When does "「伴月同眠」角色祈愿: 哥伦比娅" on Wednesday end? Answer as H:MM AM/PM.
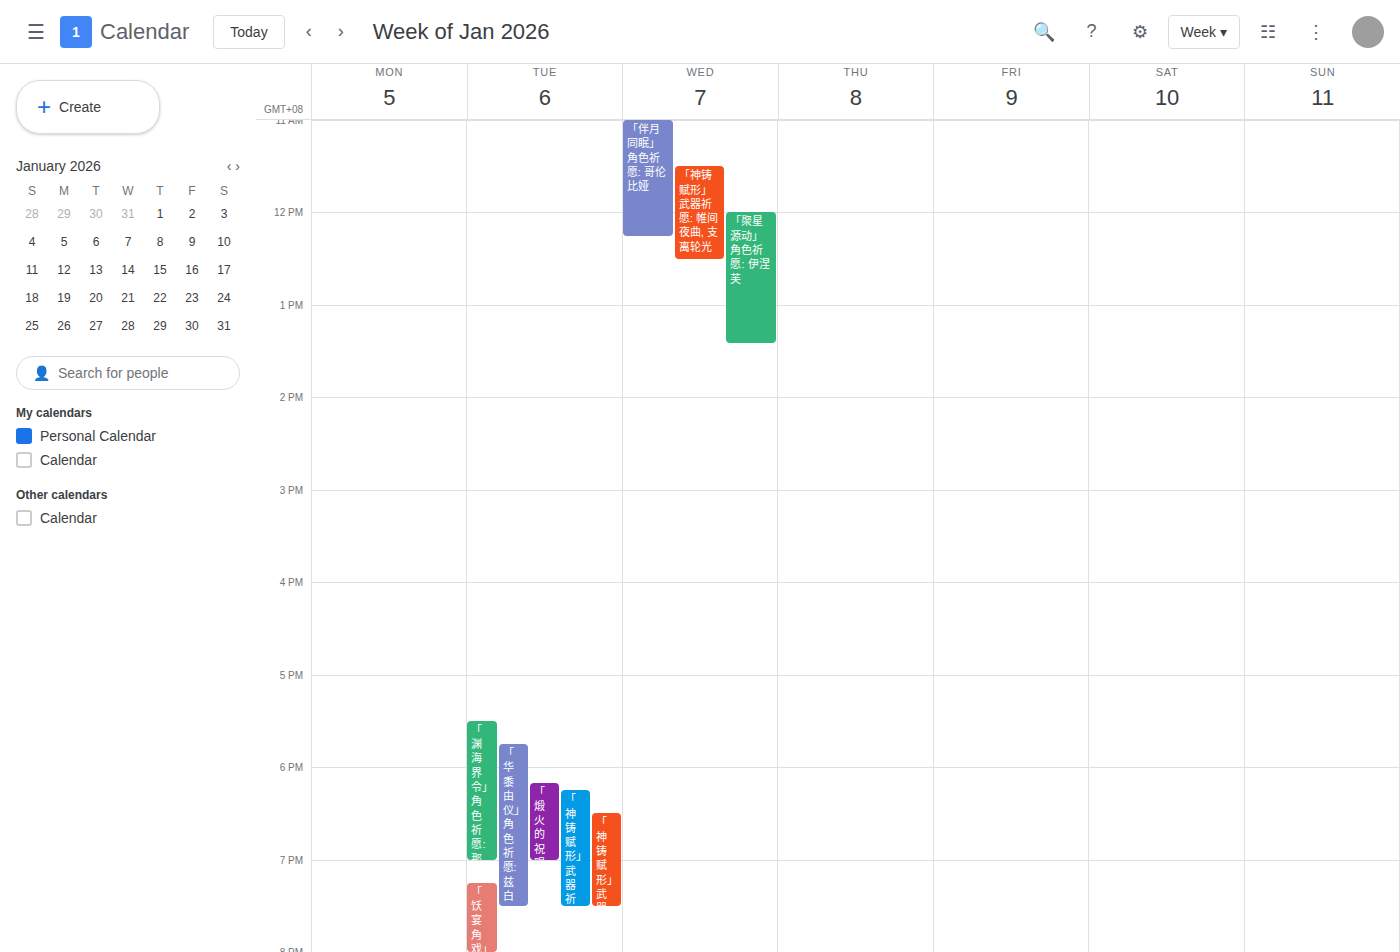
12:15 PM